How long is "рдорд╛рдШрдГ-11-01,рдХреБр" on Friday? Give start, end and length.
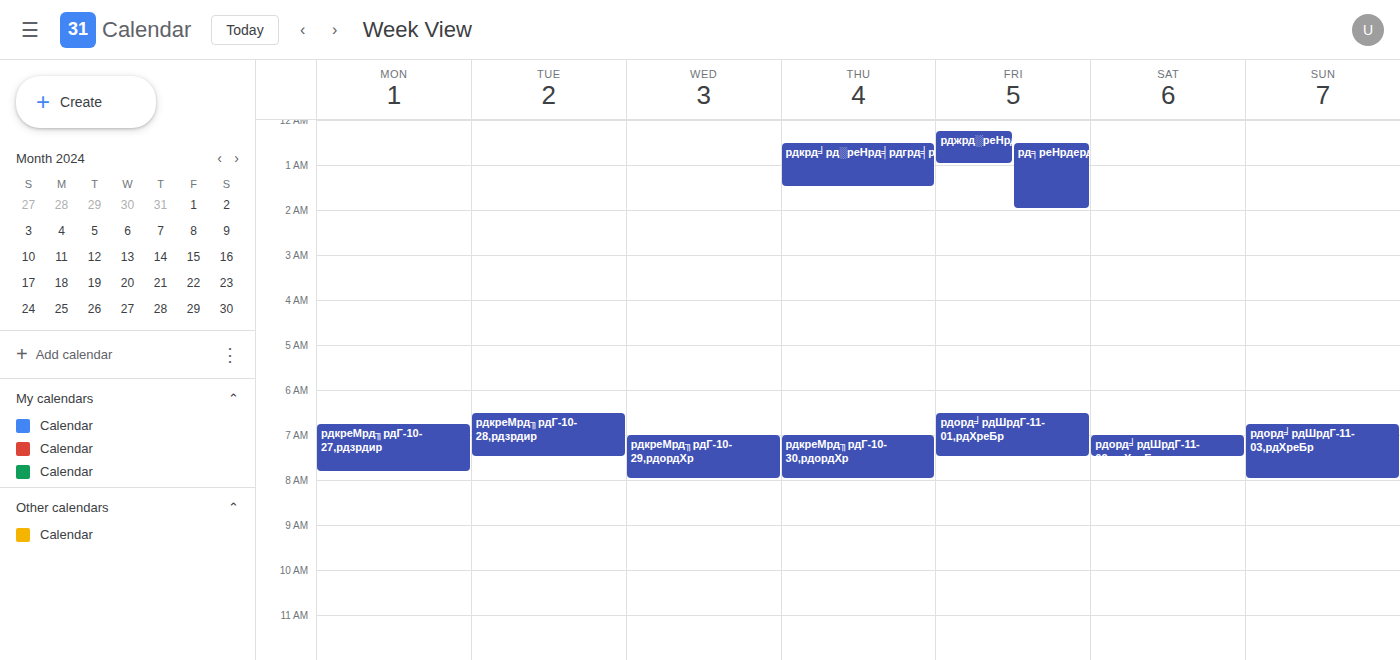
6:30 AM to 7:30 AM, 1 hour